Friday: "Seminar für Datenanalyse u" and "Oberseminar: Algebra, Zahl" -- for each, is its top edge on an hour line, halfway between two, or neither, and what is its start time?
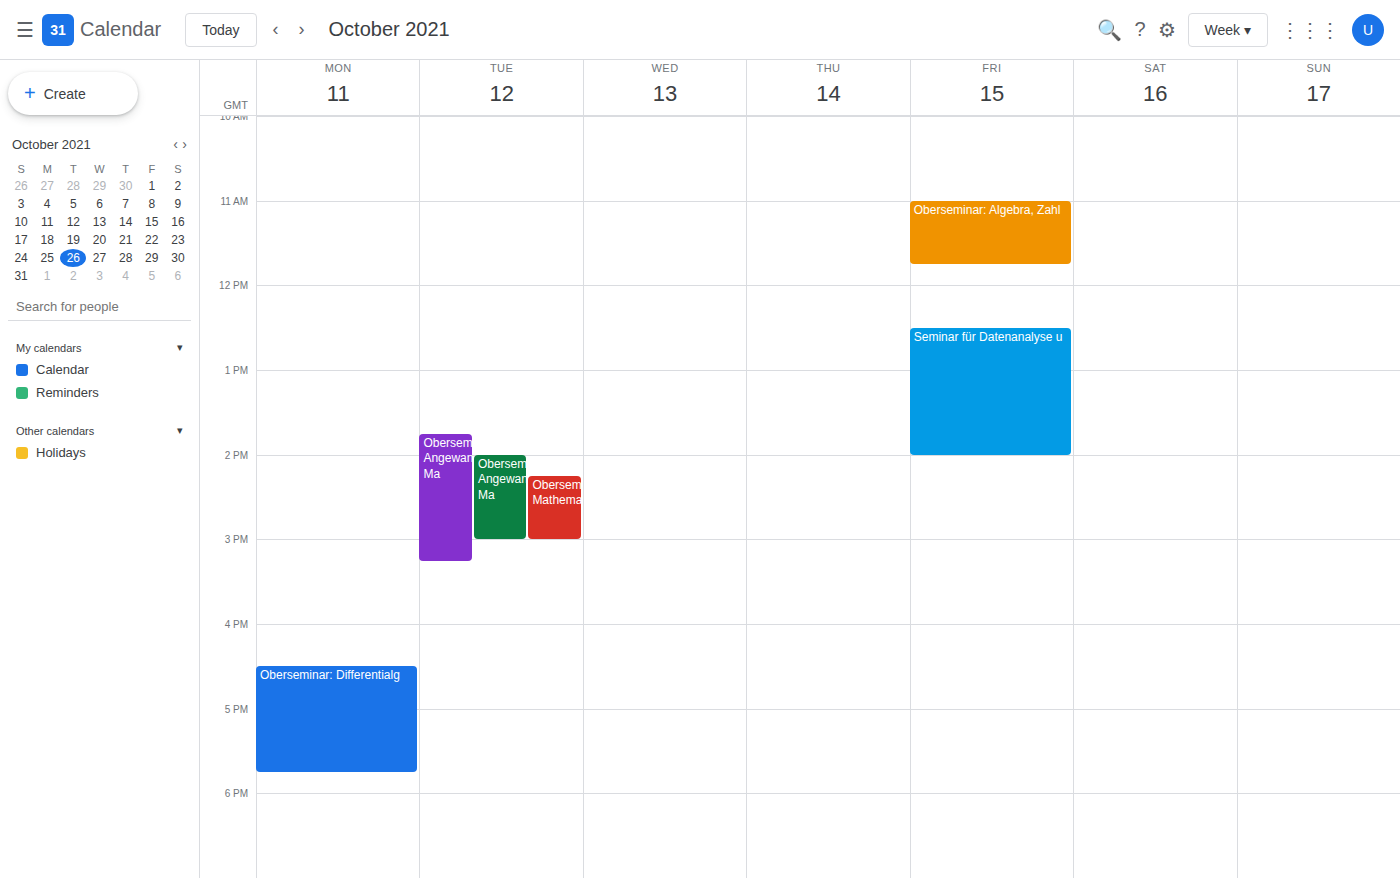
"Seminar für Datenanalyse u": 12:30 PM, halfway between the 12 PM and 1 PM lines. "Oberseminar: Algebra, Zahl": 11:00 AM, exactly on the 11 AM line.